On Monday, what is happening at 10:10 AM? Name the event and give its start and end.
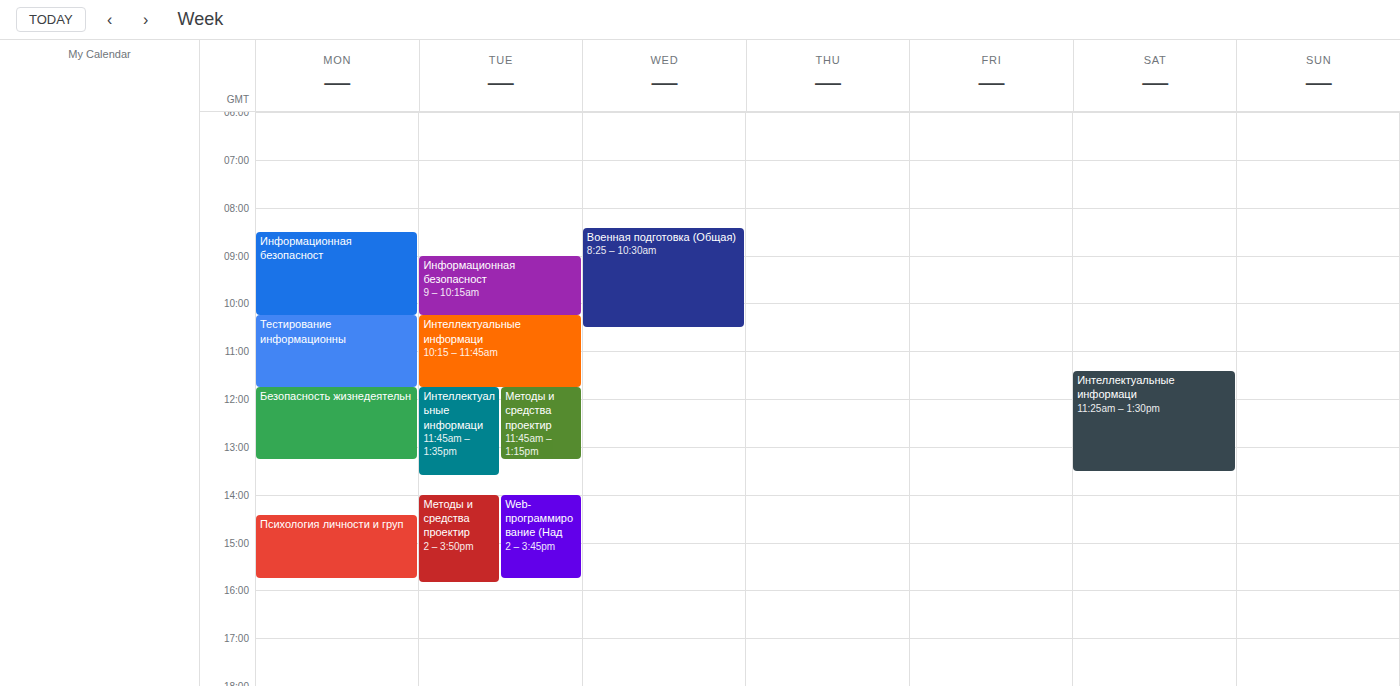
"Информационная безопасност", 8:30 AM to 10:15 AM